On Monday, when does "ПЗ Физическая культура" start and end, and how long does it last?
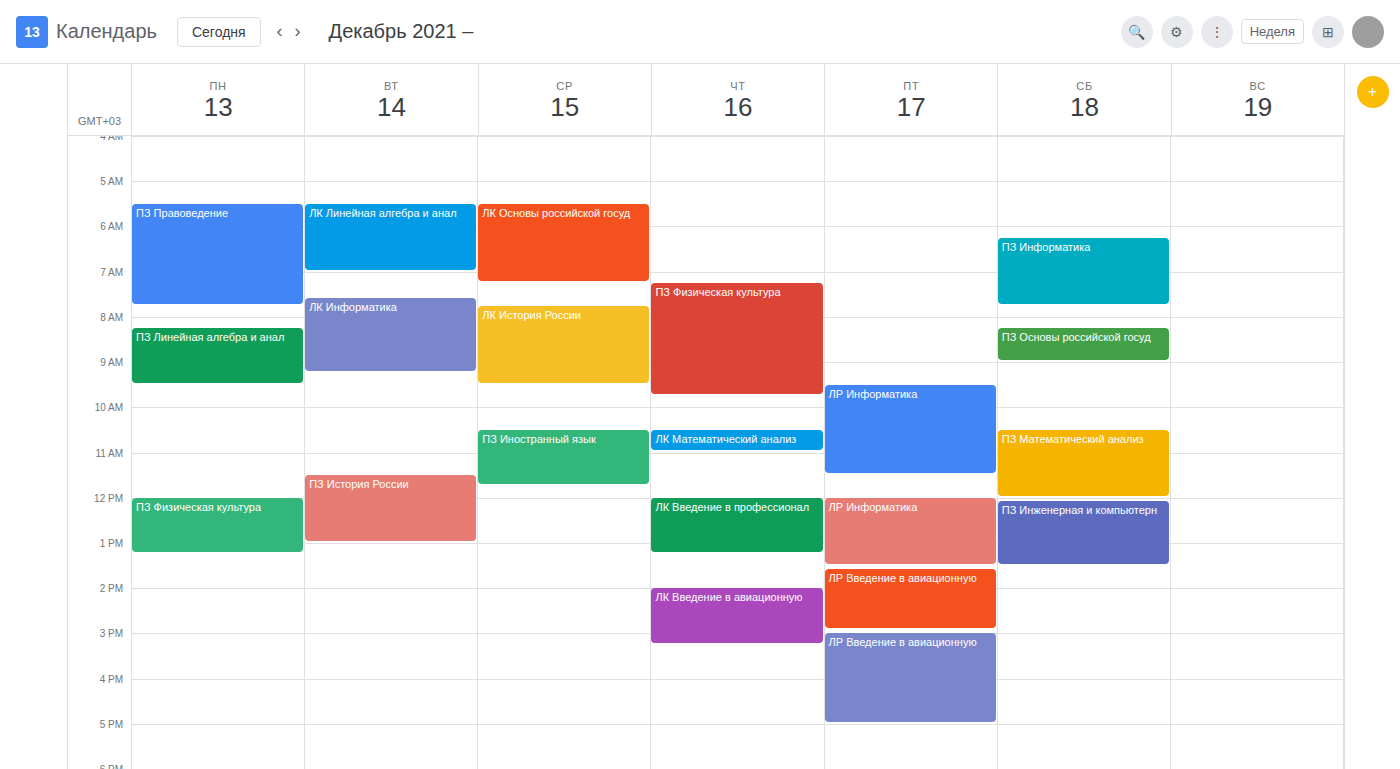
12:00 PM to 1:15 PM, 1 hour 15 minutes